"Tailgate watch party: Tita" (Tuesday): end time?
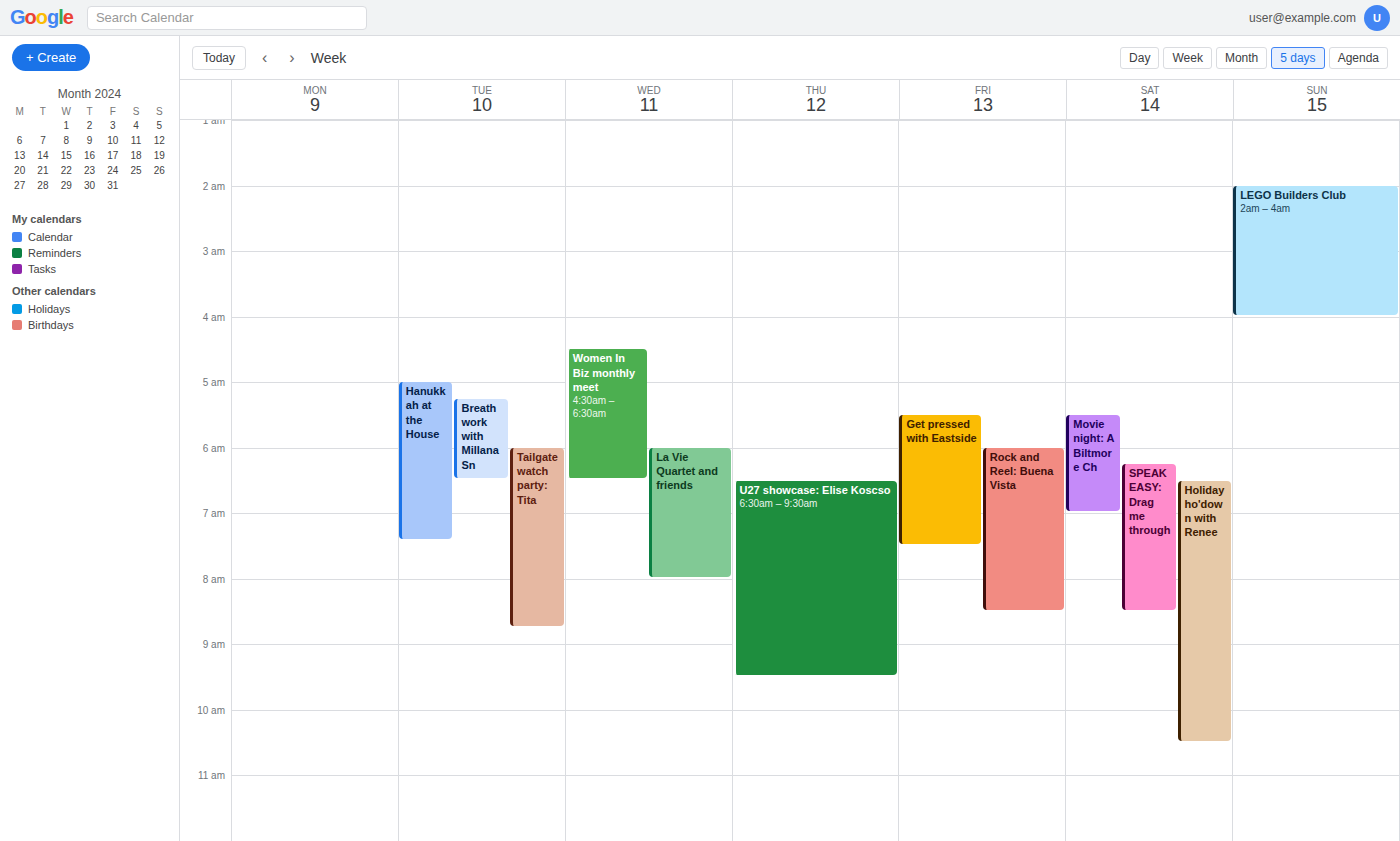
8:45 AM